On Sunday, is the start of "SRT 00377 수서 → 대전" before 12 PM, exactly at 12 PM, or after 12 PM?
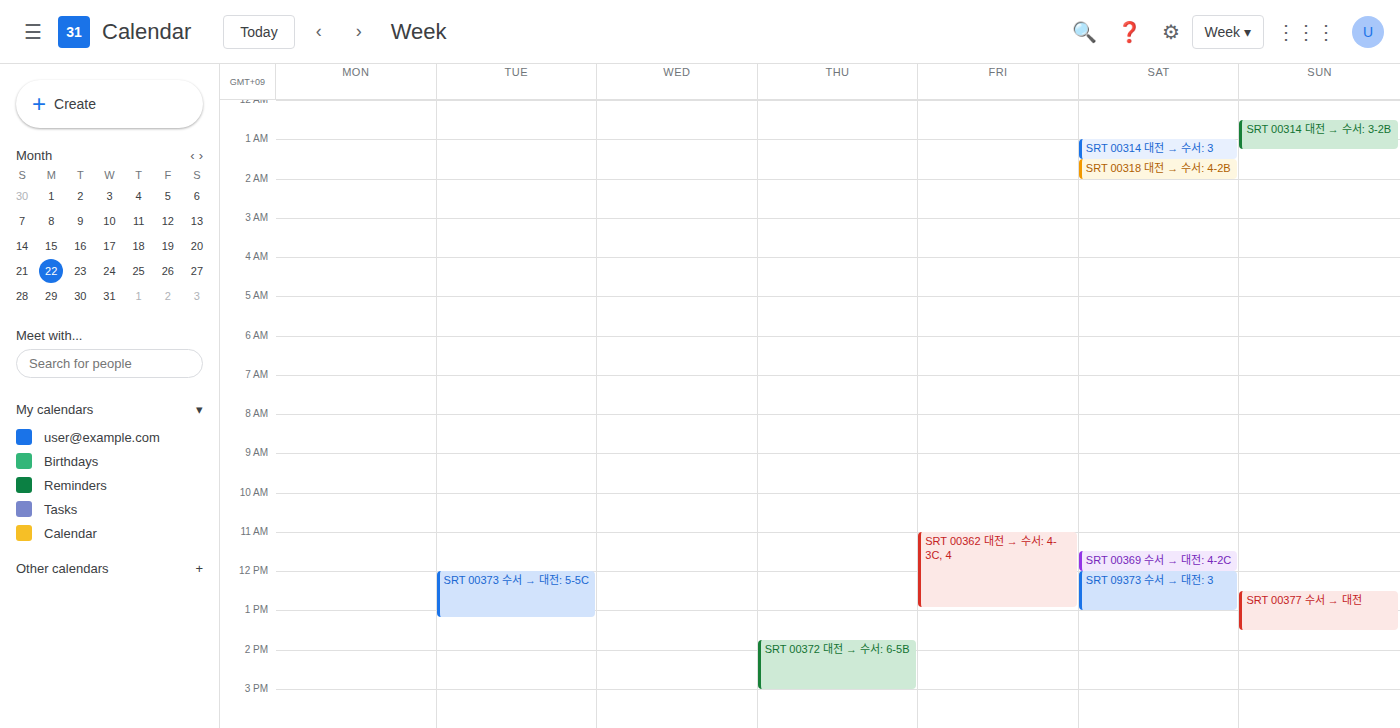
12:30 PM -- after 12 PM, 30 minutes below the 12 PM line.